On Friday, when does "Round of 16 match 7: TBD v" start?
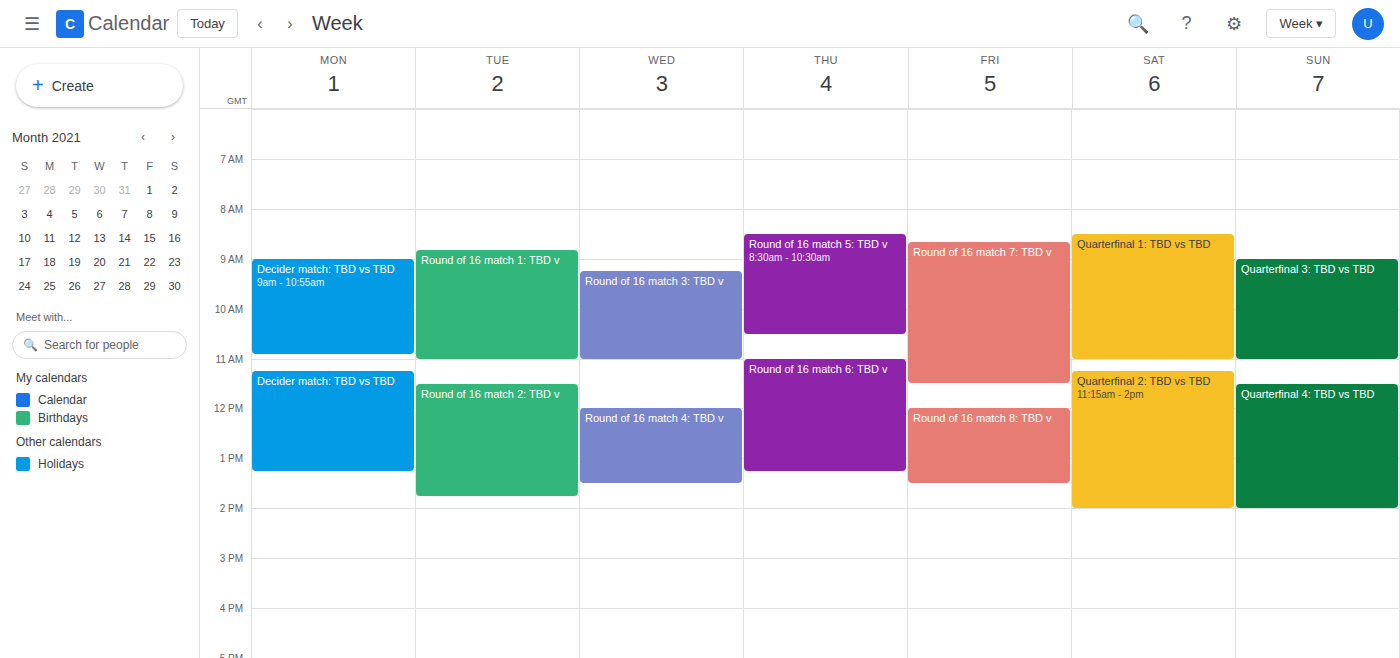
8:40 AM